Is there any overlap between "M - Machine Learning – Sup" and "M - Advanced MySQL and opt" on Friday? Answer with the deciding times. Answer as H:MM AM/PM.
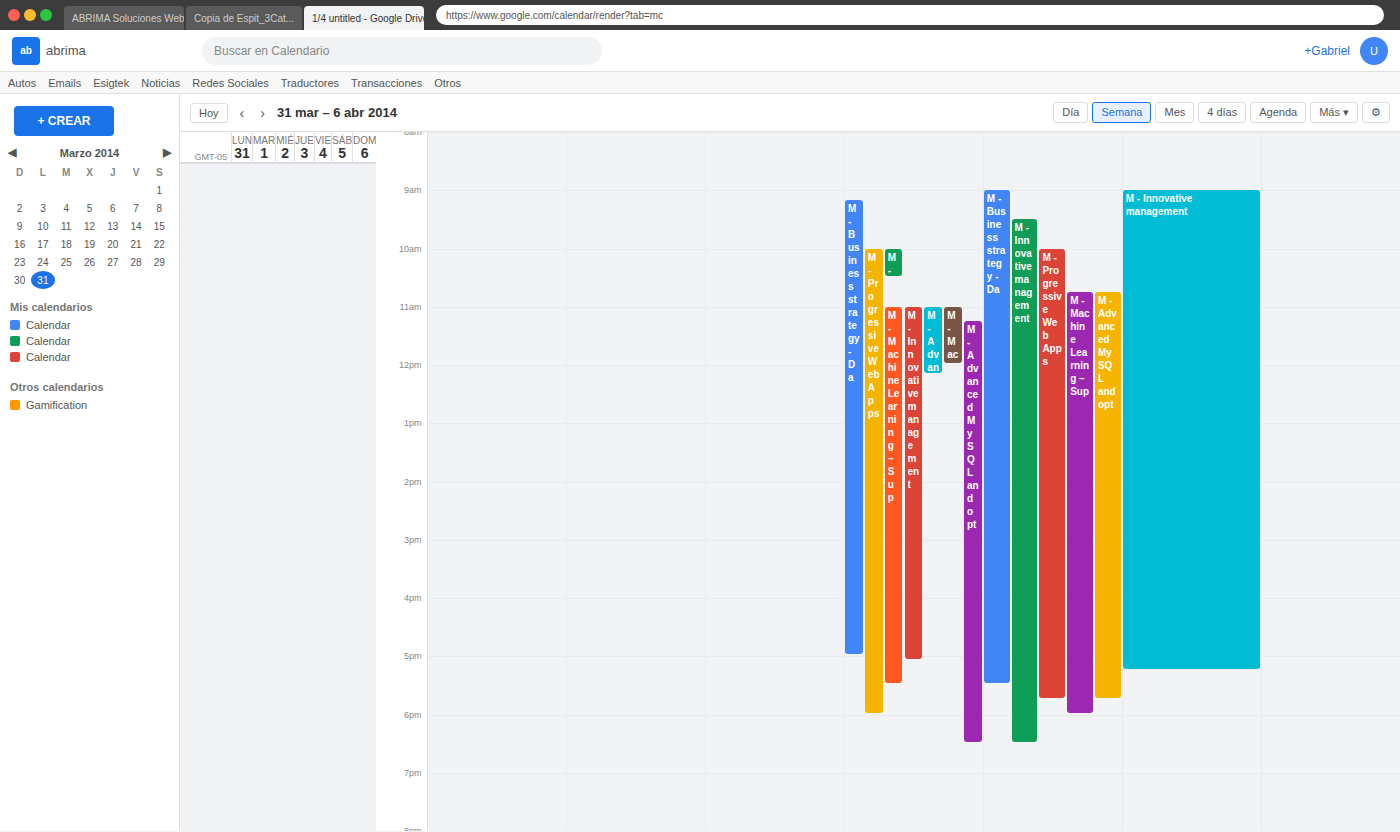
"M - Advanced MySQL and opt" runs 10:45 AM to 5:45 PM, inside "M - Machine Learning – Sup" -- they overlap.